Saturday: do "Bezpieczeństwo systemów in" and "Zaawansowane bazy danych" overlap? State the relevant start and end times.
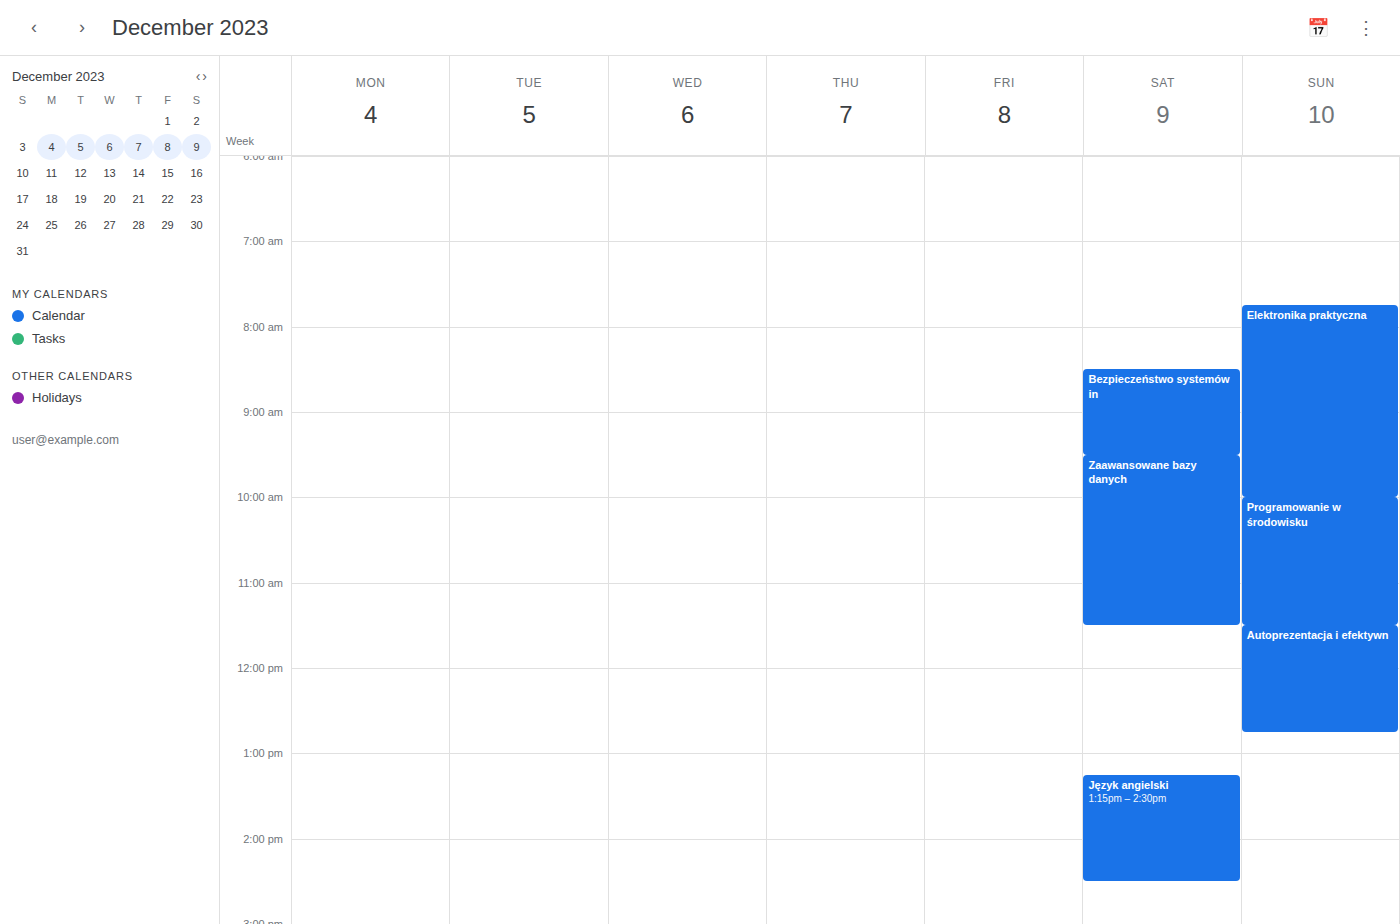
"Bezpieczeństwo systemów in" ends at 09:30, exactly when "Zaawansowane bazy danych" starts -- they touch but do not overlap.